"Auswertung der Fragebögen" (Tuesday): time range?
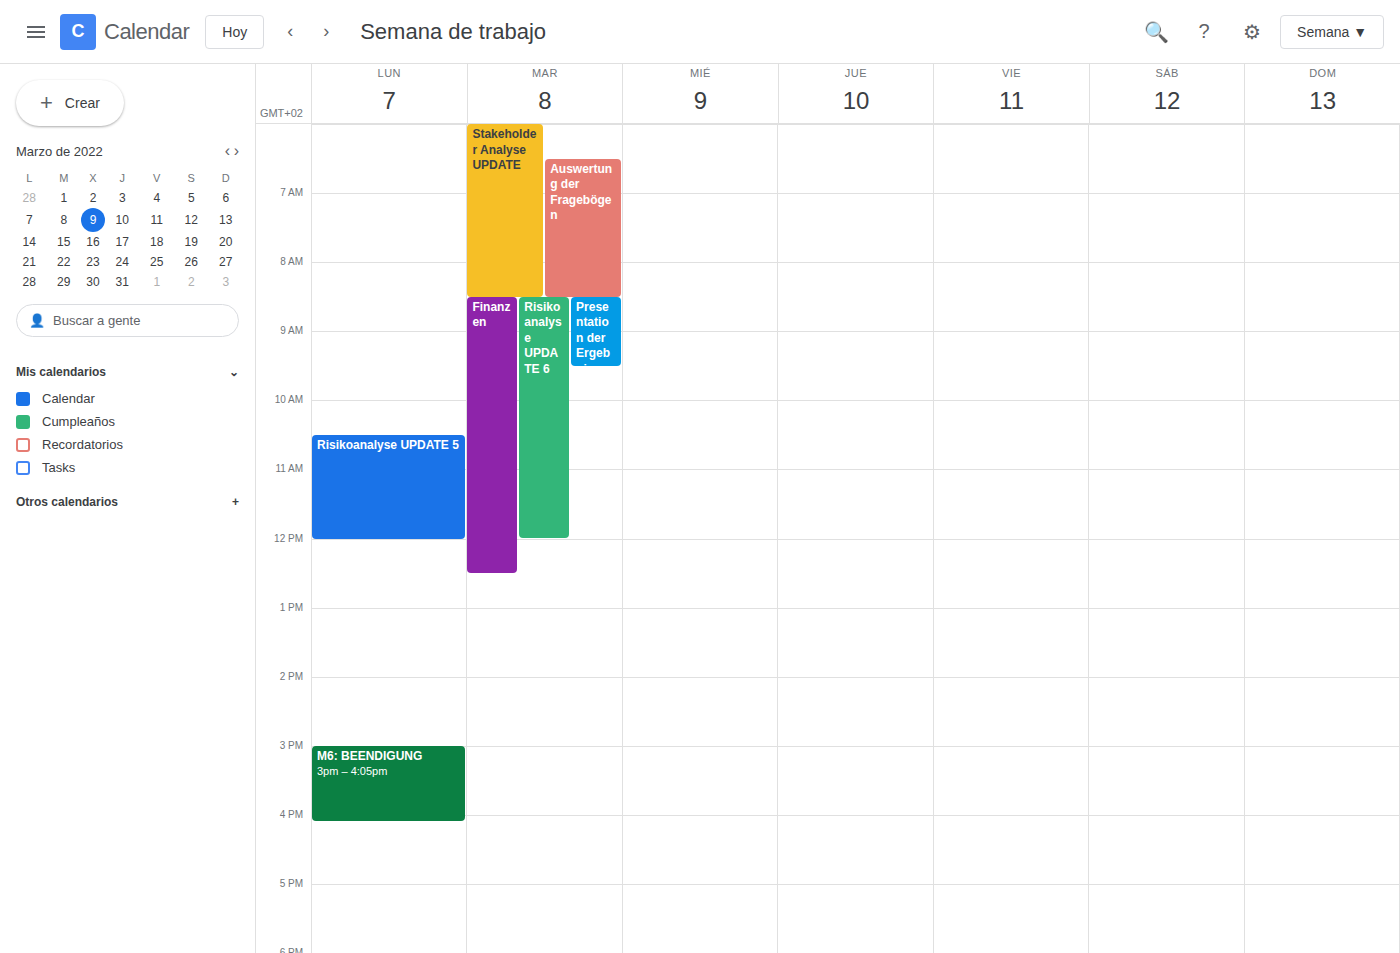
6:30 AM to 8:30 AM